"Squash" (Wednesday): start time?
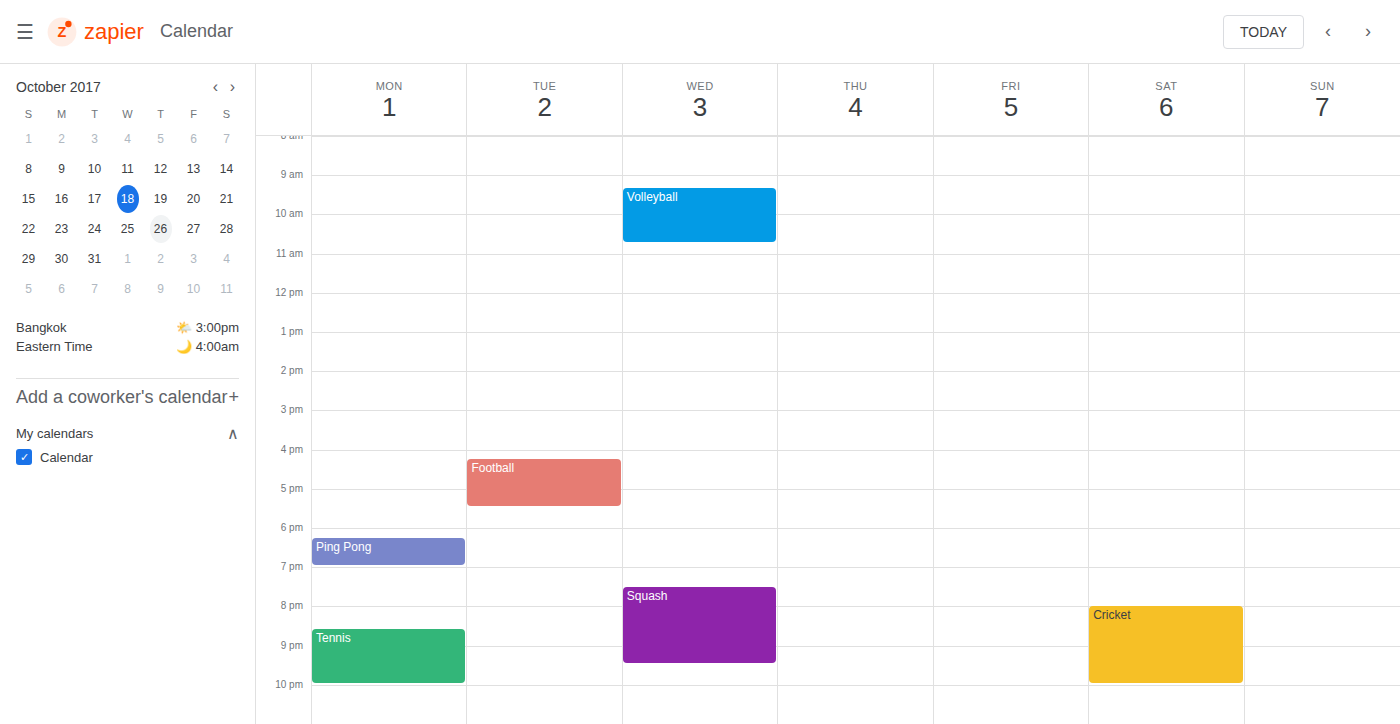
7:30 PM